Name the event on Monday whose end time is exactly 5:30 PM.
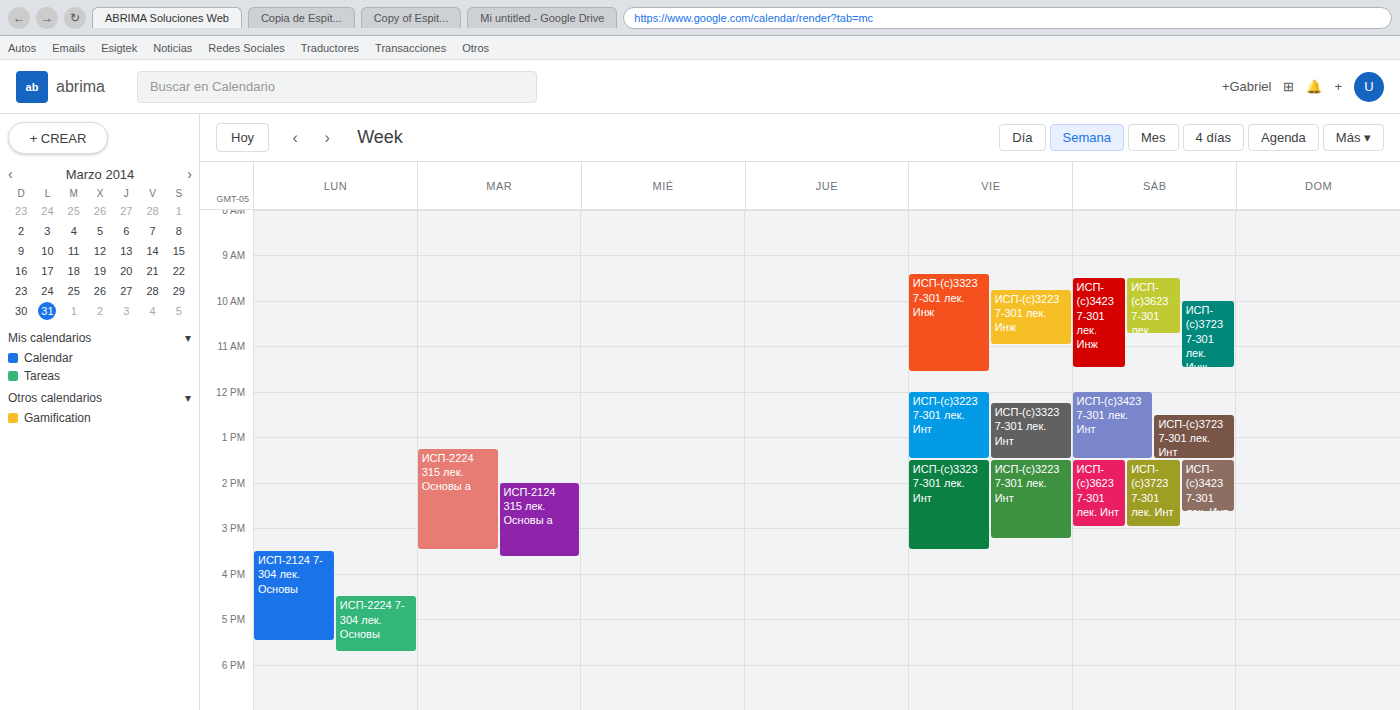
"ИСП-2124 7-304 лек. Основы"